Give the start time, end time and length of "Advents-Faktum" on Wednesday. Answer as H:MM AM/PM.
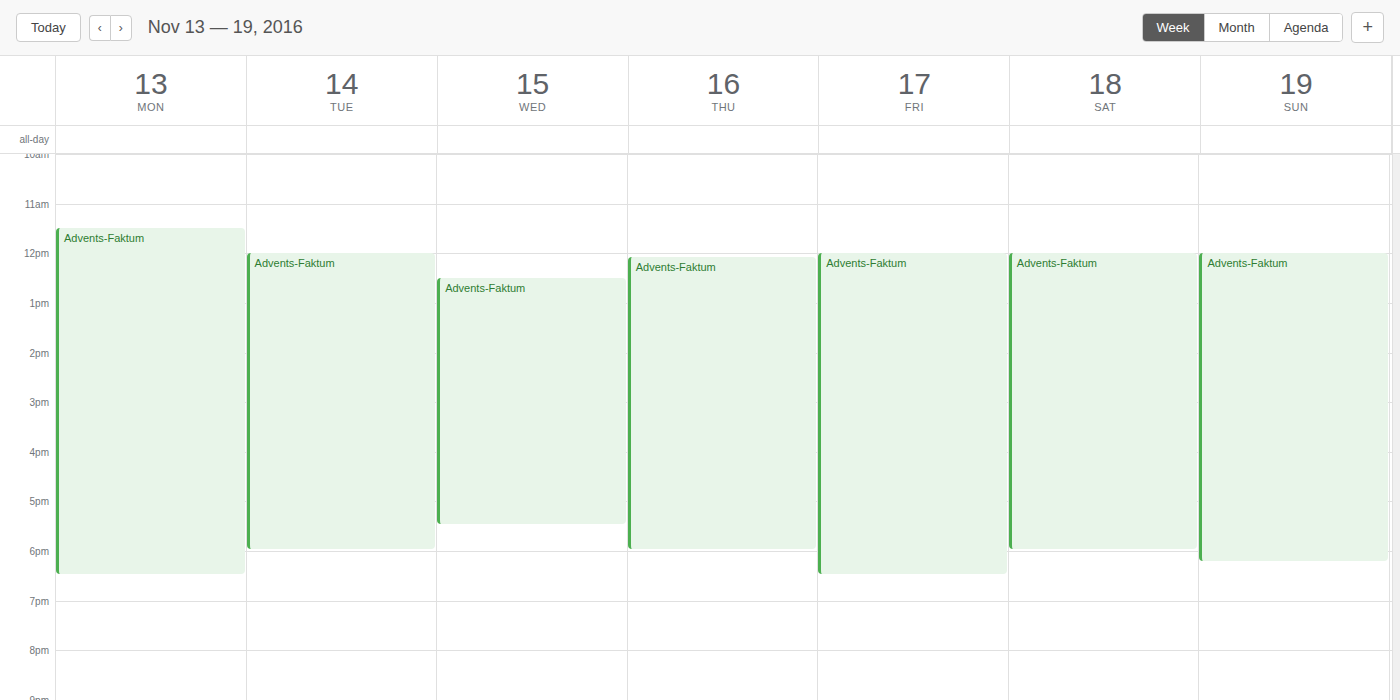
12:30 PM to 5:30 PM, 5 hours